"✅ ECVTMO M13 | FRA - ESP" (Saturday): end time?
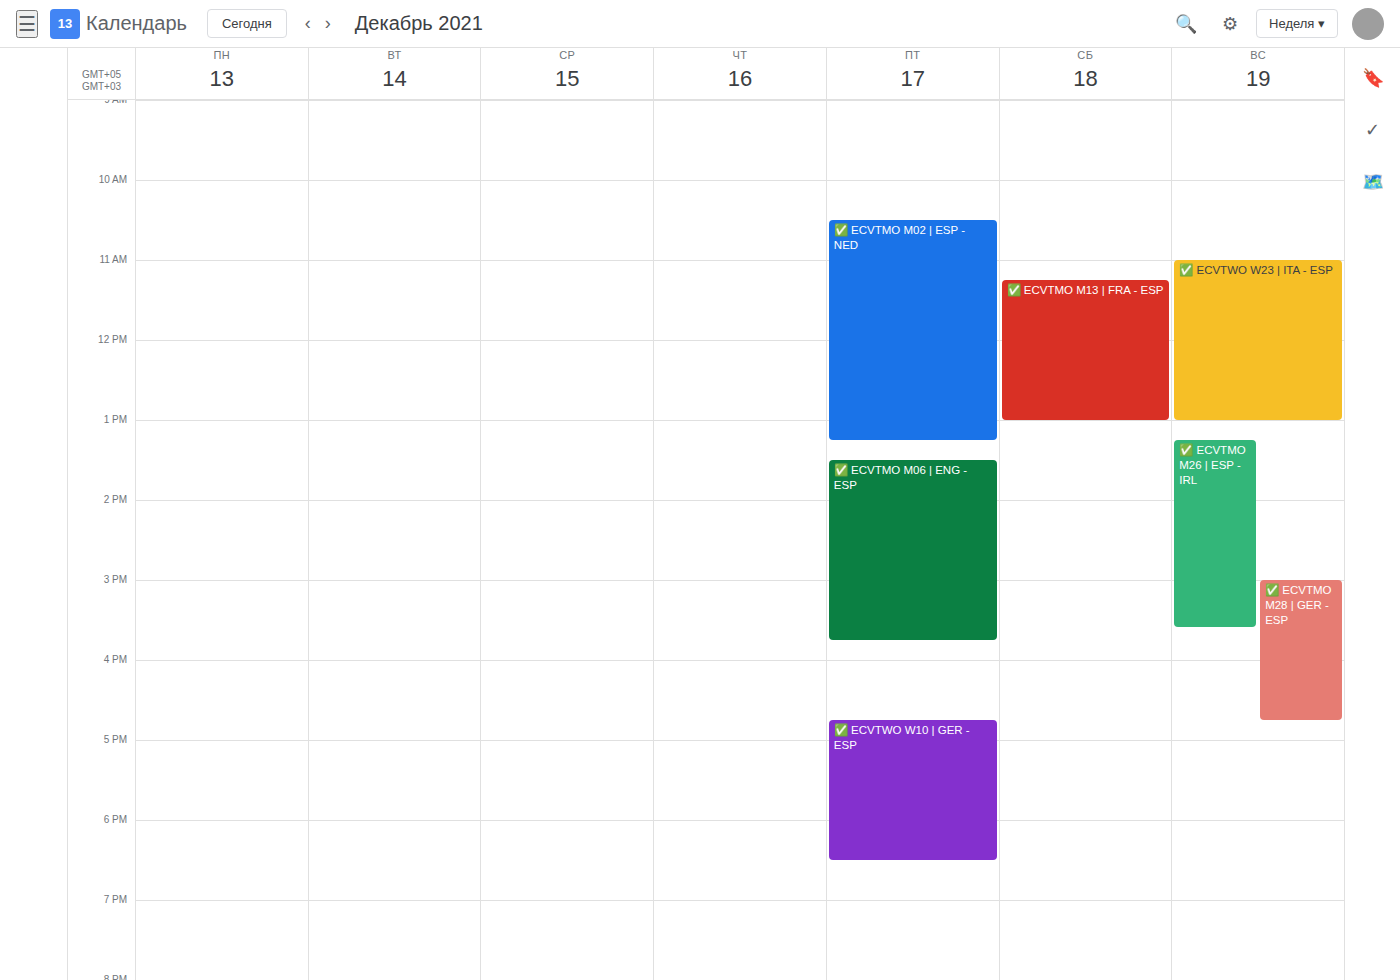
1:00 PM